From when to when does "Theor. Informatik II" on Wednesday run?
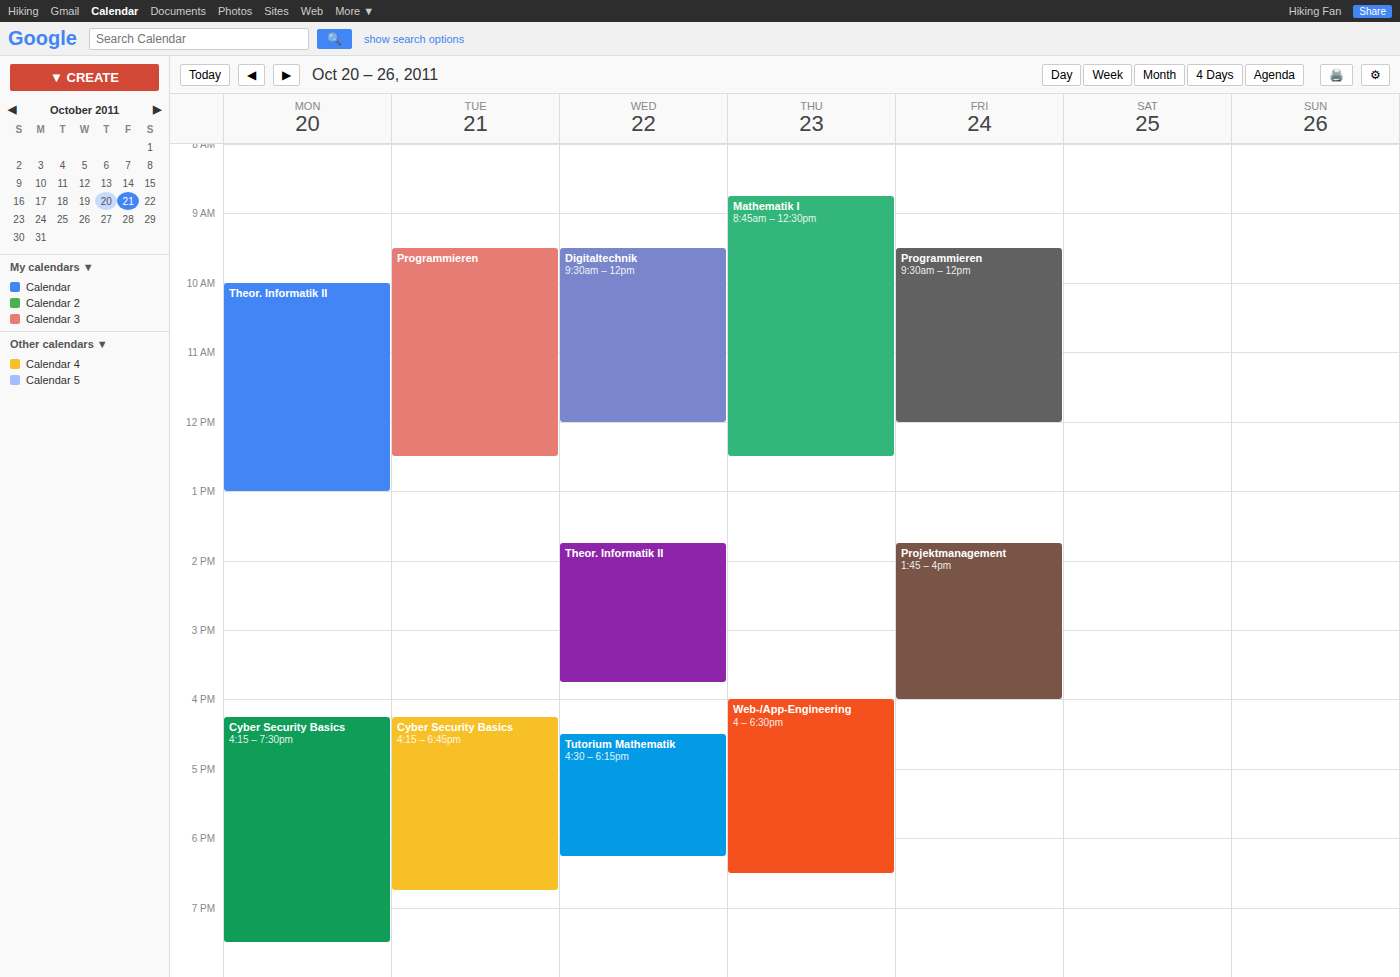
1:45 PM to 3:45 PM